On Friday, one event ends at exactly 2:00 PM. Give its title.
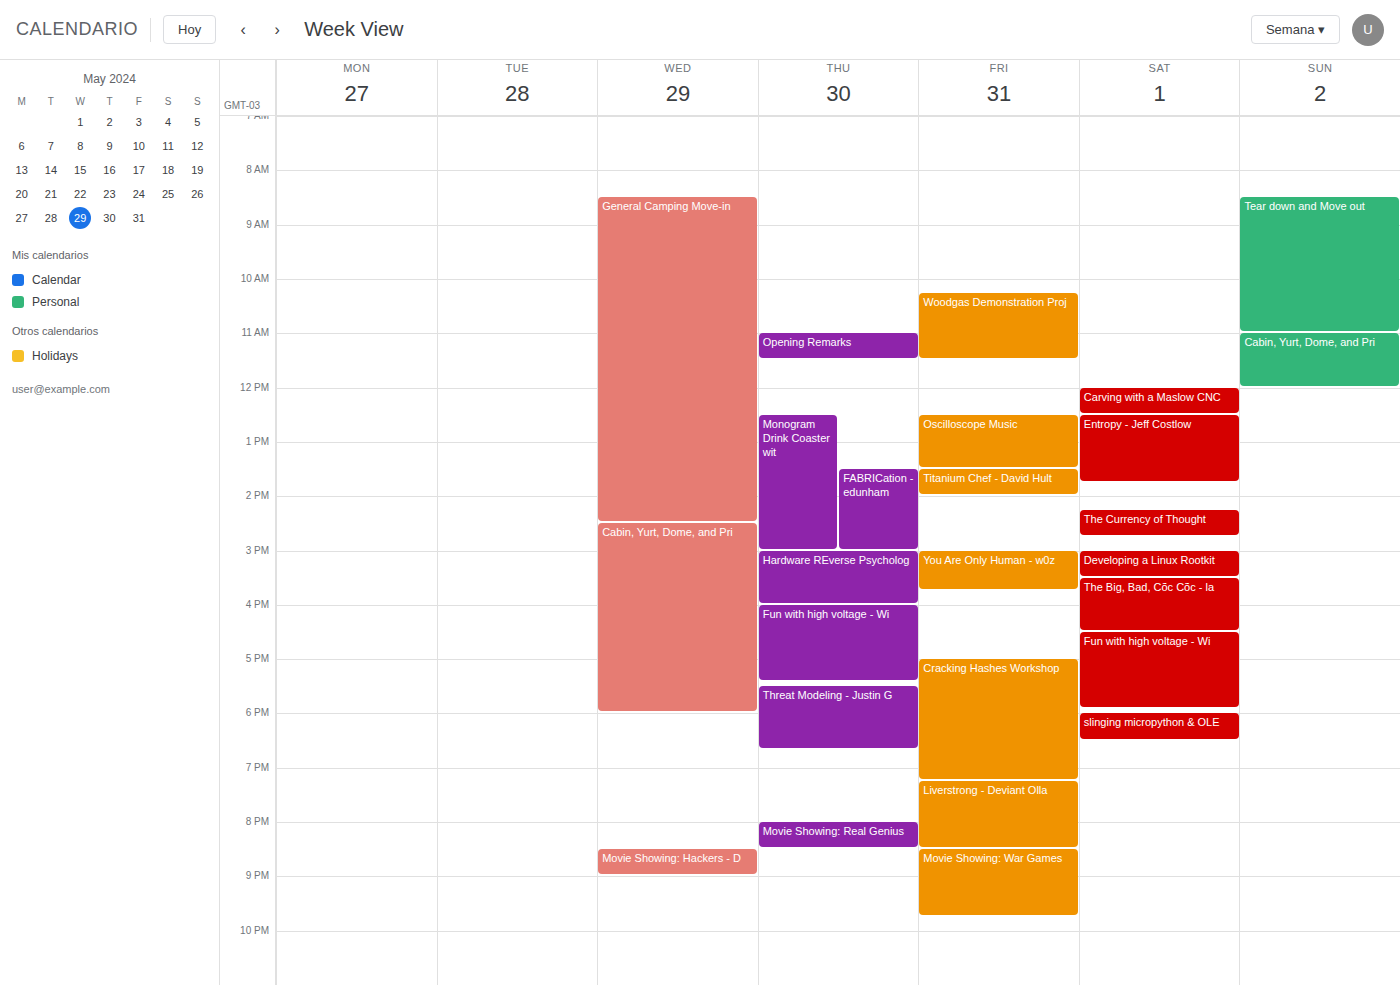
"Titanium Chef - David Hult"